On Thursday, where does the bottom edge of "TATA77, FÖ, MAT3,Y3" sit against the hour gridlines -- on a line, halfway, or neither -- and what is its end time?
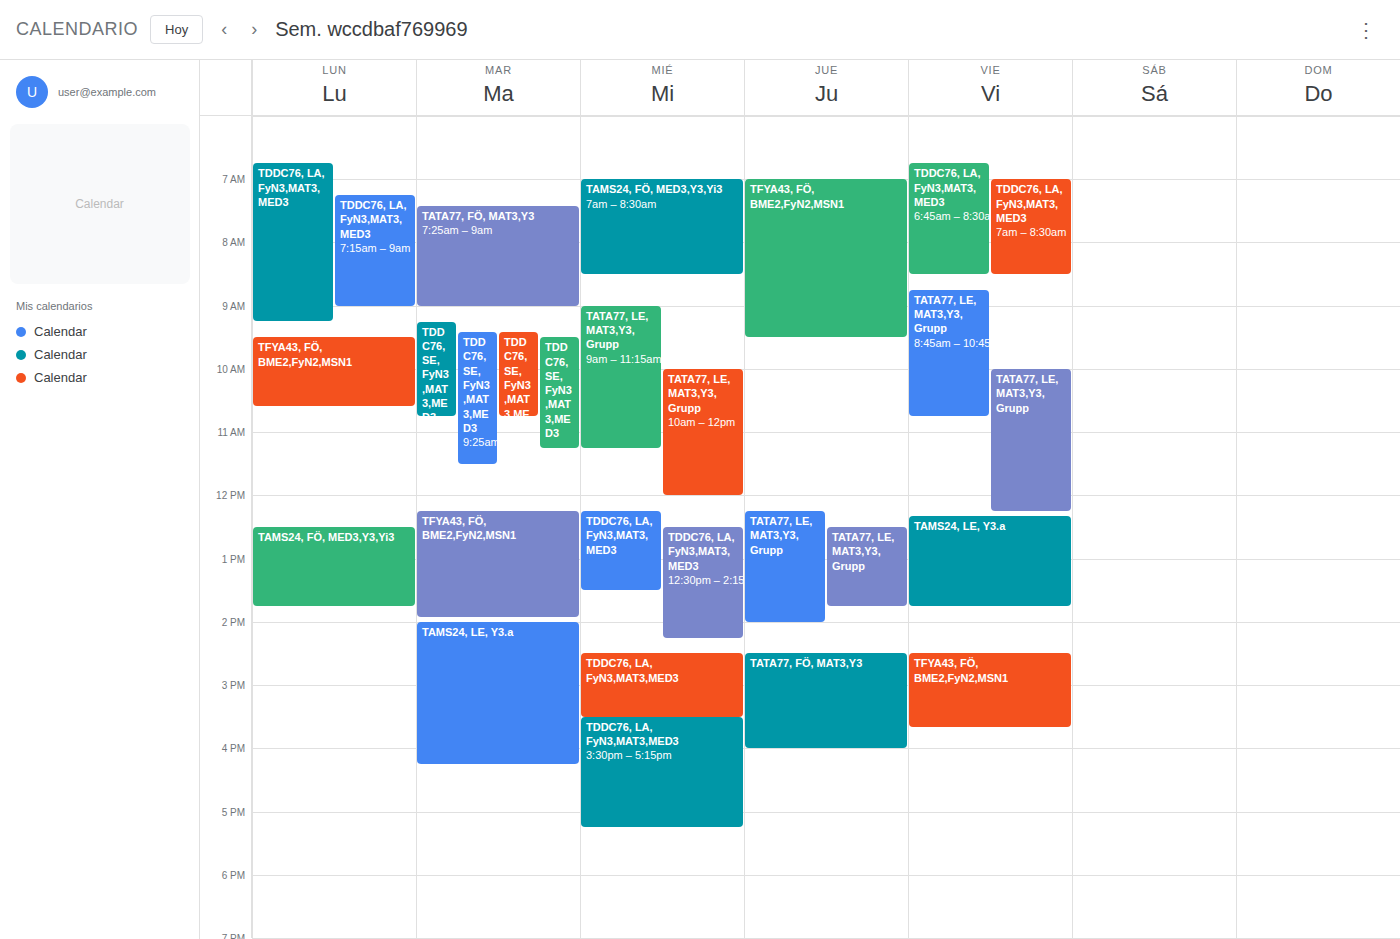
4:00 PM -- exactly on the 4 PM line.